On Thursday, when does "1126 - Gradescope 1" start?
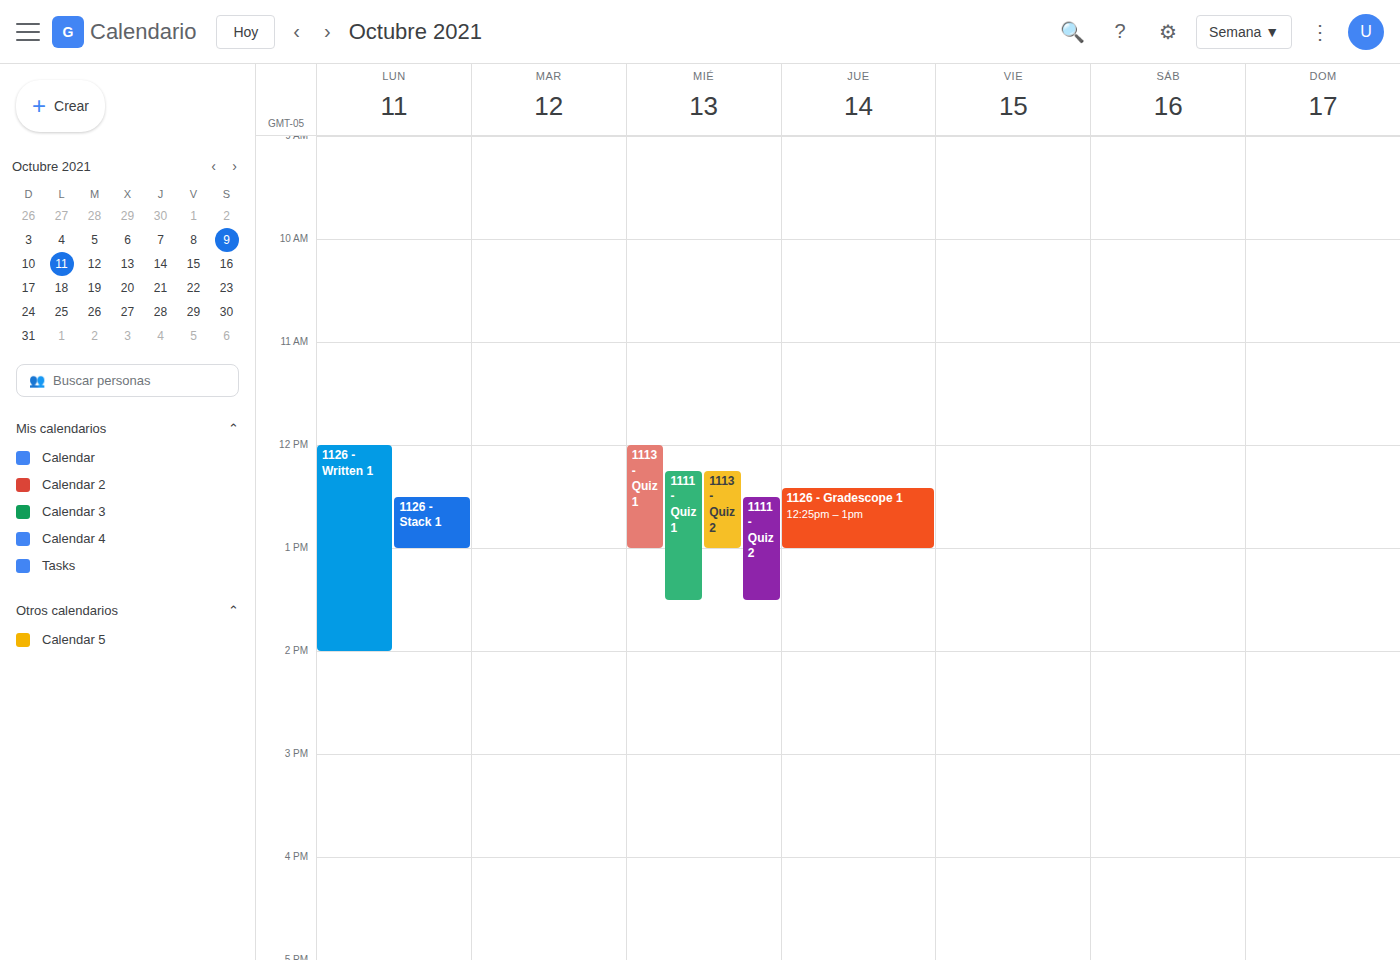
12:25 PM